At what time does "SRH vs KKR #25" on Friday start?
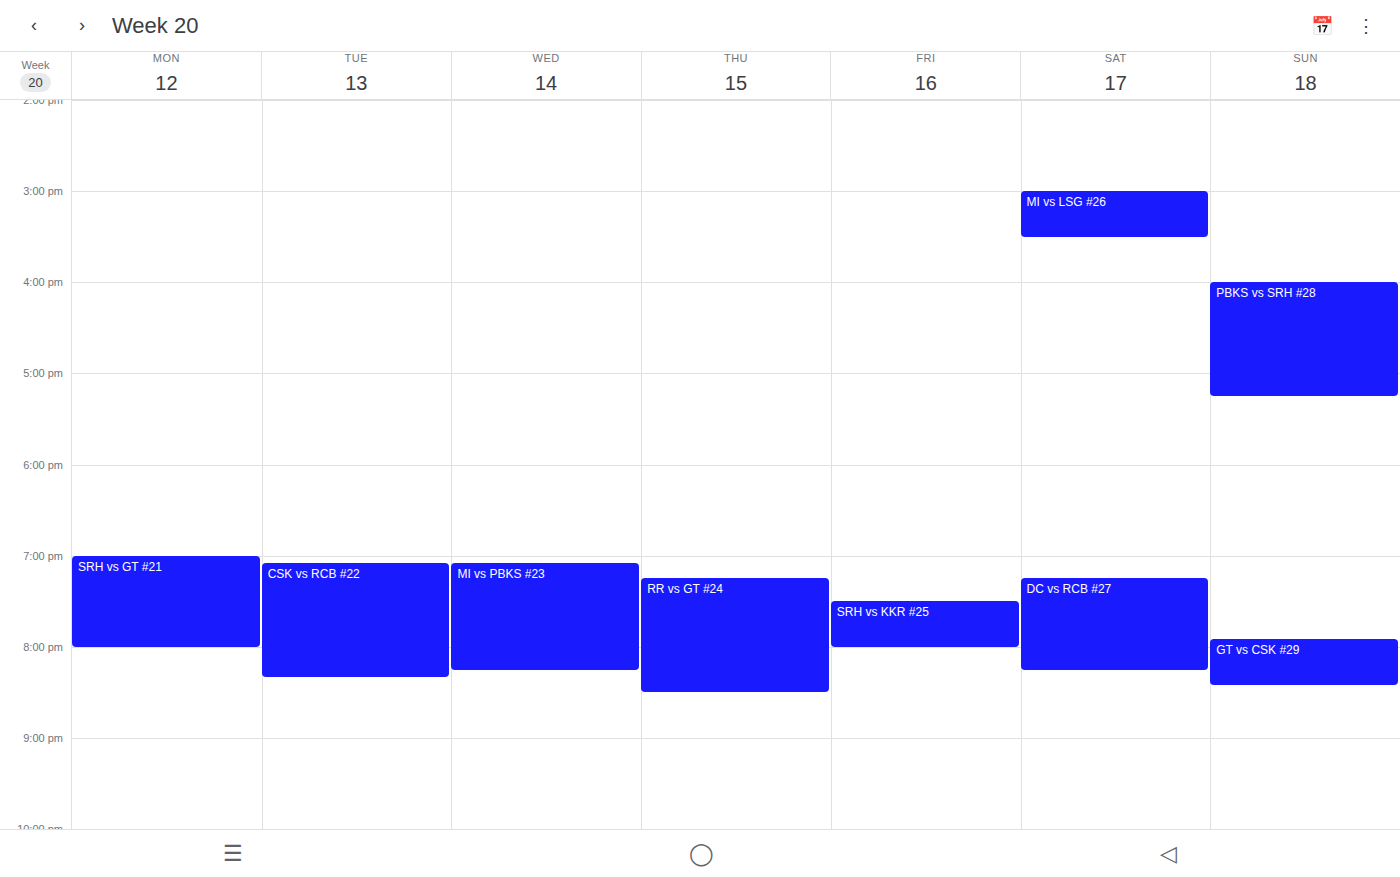
7:30 PM